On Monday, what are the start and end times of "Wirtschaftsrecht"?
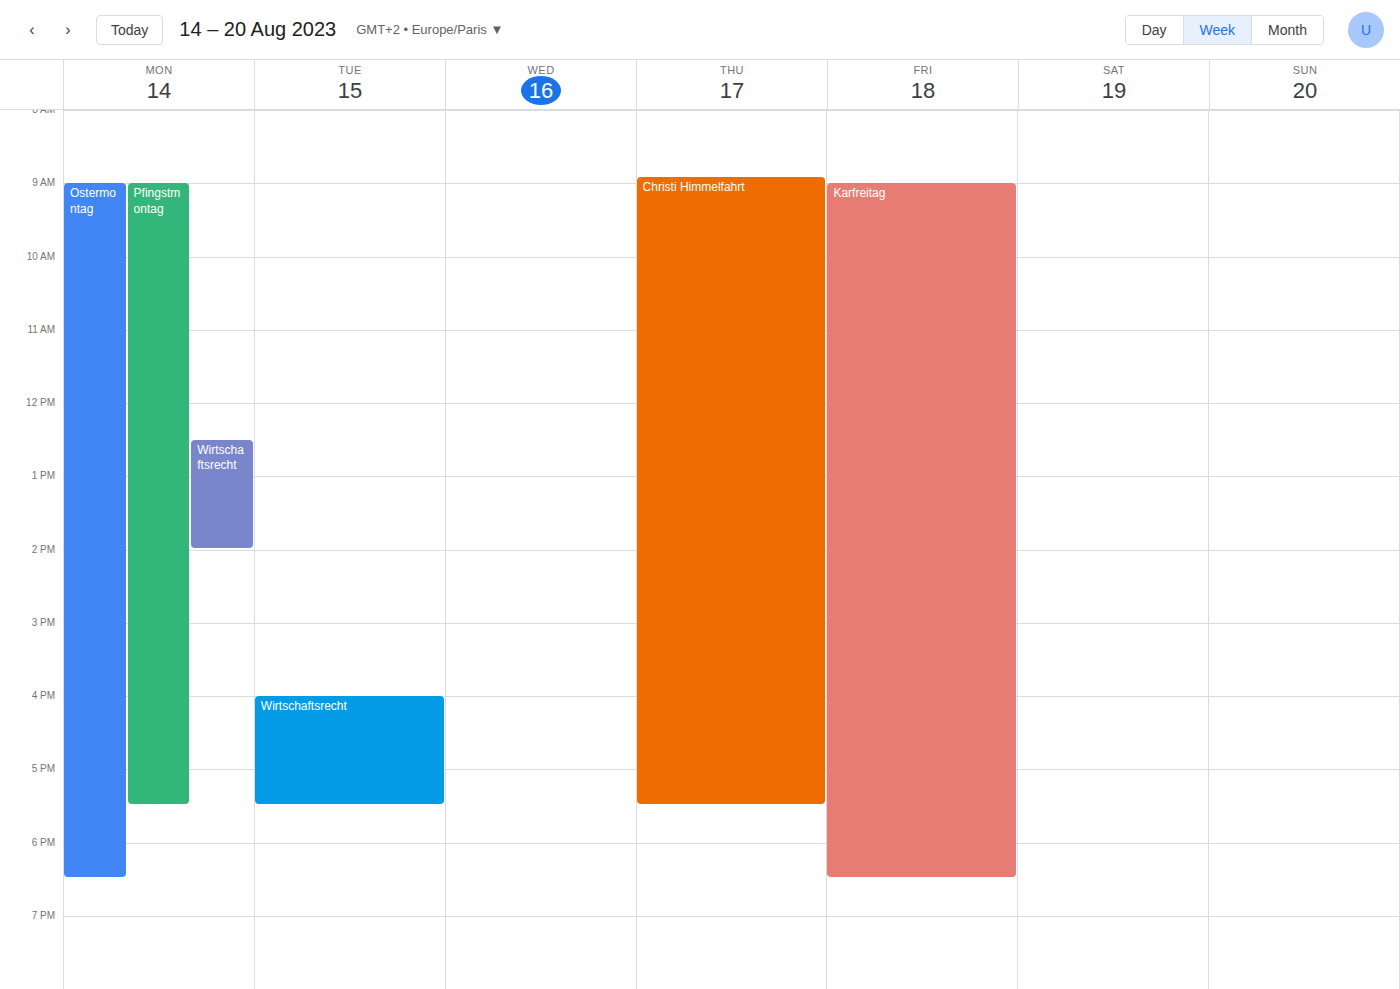
12:30 PM to 2:00 PM